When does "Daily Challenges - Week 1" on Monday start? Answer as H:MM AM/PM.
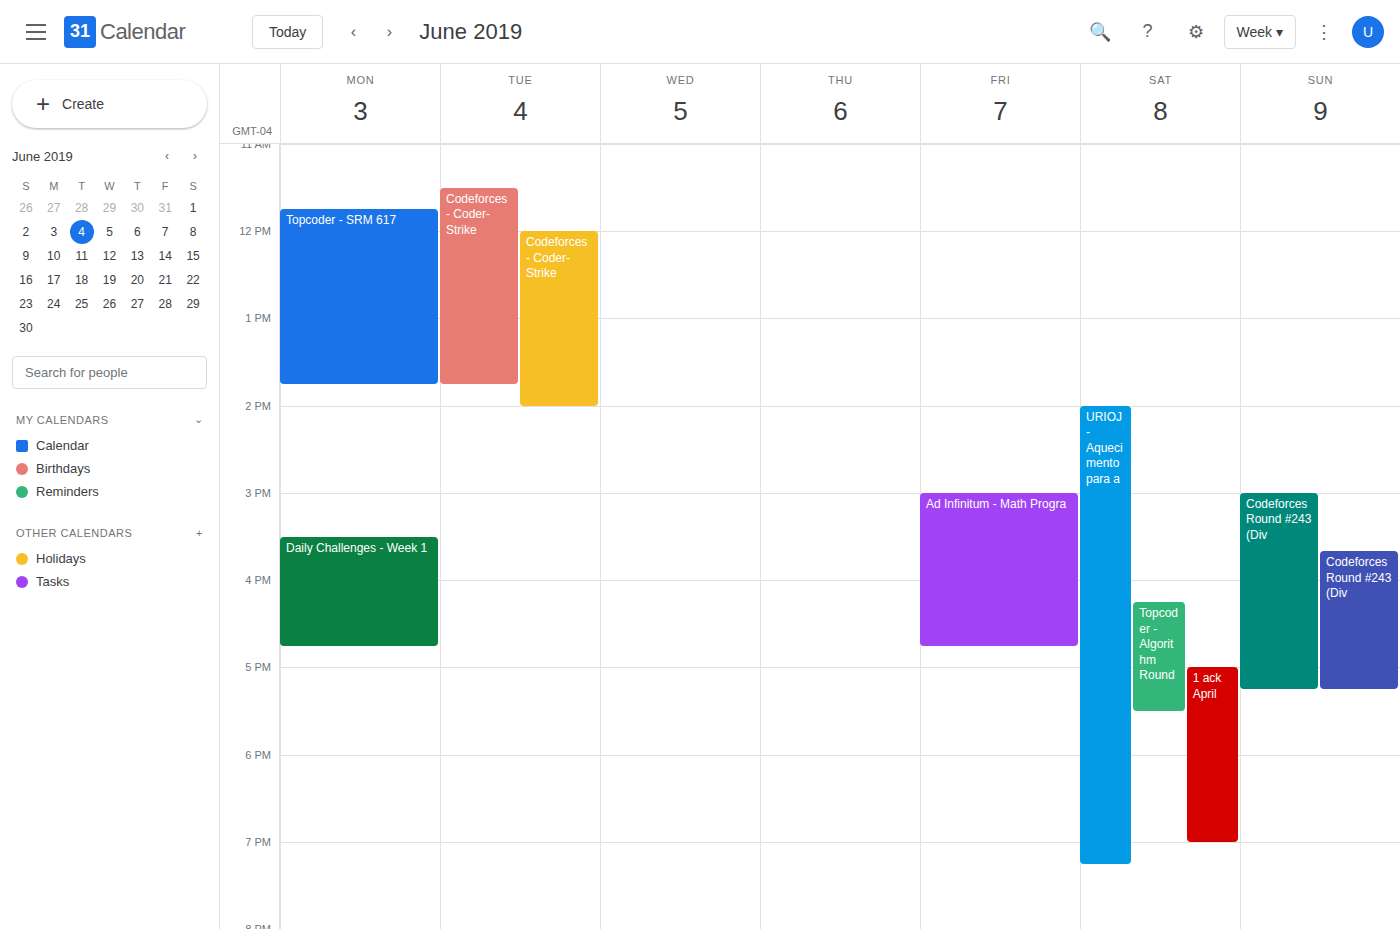
3:30 PM